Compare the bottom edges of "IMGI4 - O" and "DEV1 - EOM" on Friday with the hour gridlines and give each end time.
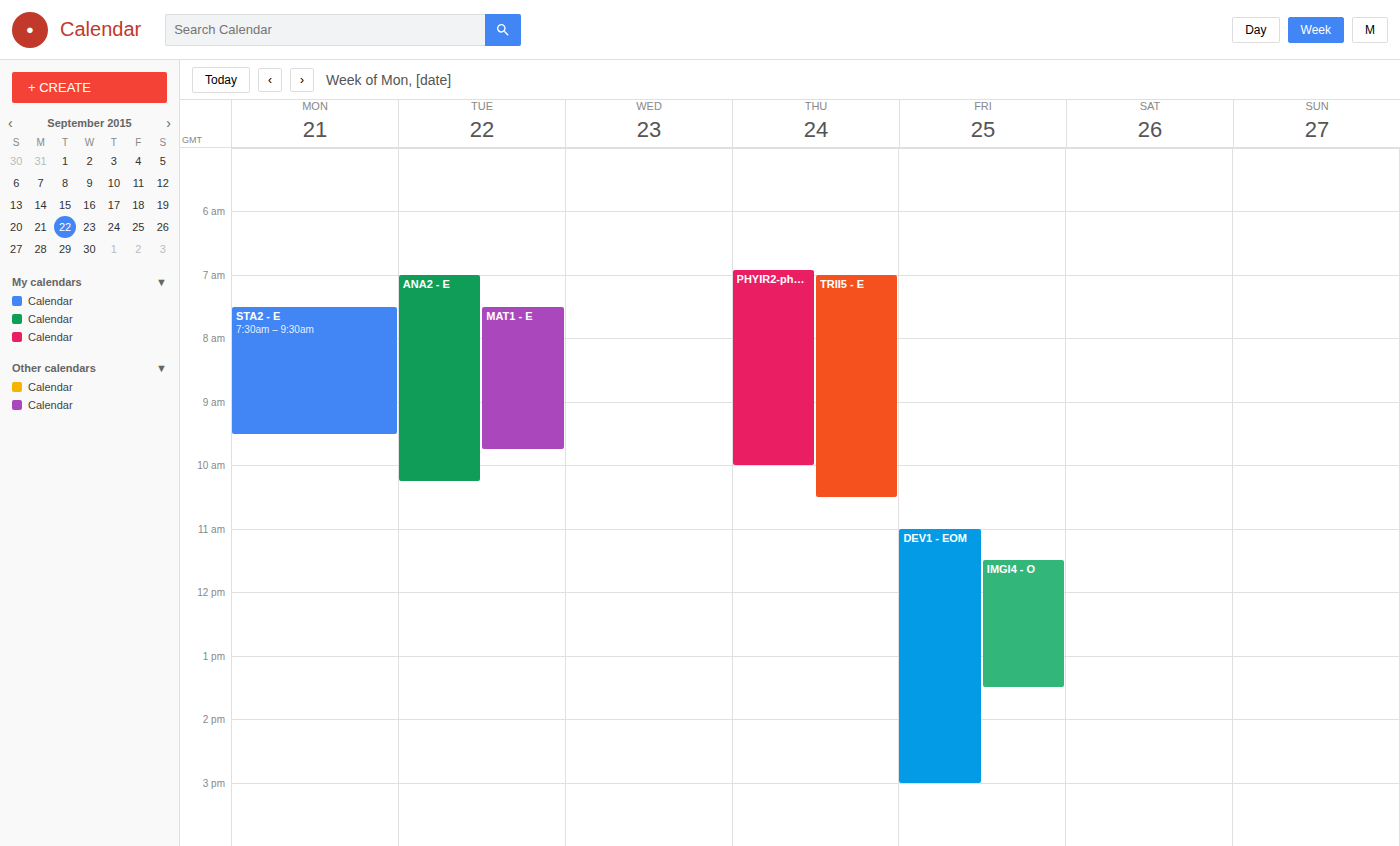
"IMGI4 - O": 1:30 PM, halfway between the 1 PM and 2 PM lines. "DEV1 - EOM": 3:00 PM, exactly on the 3 PM line.